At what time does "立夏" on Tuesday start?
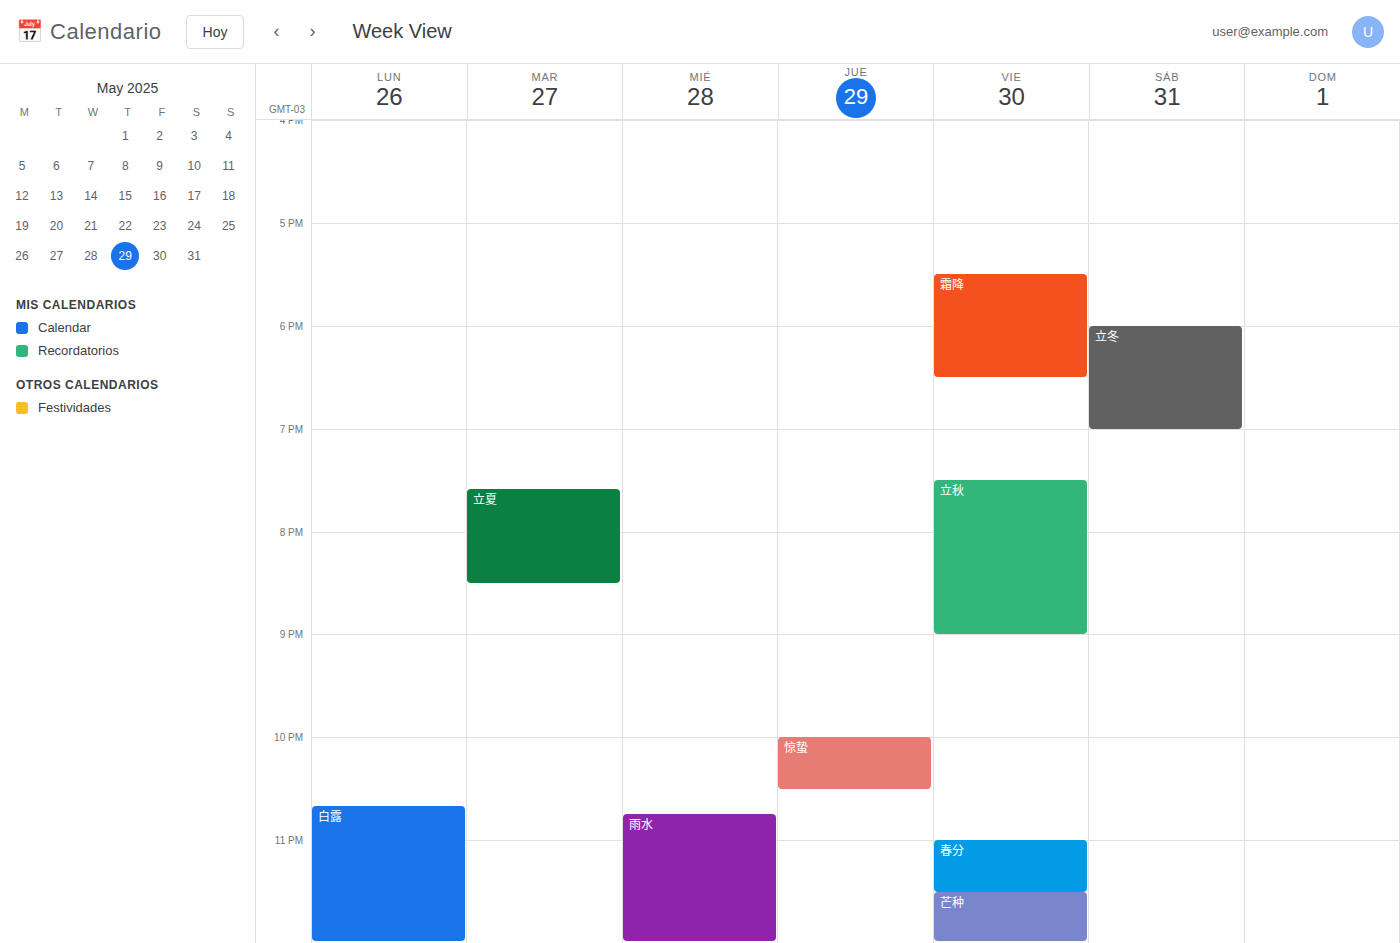
19:35